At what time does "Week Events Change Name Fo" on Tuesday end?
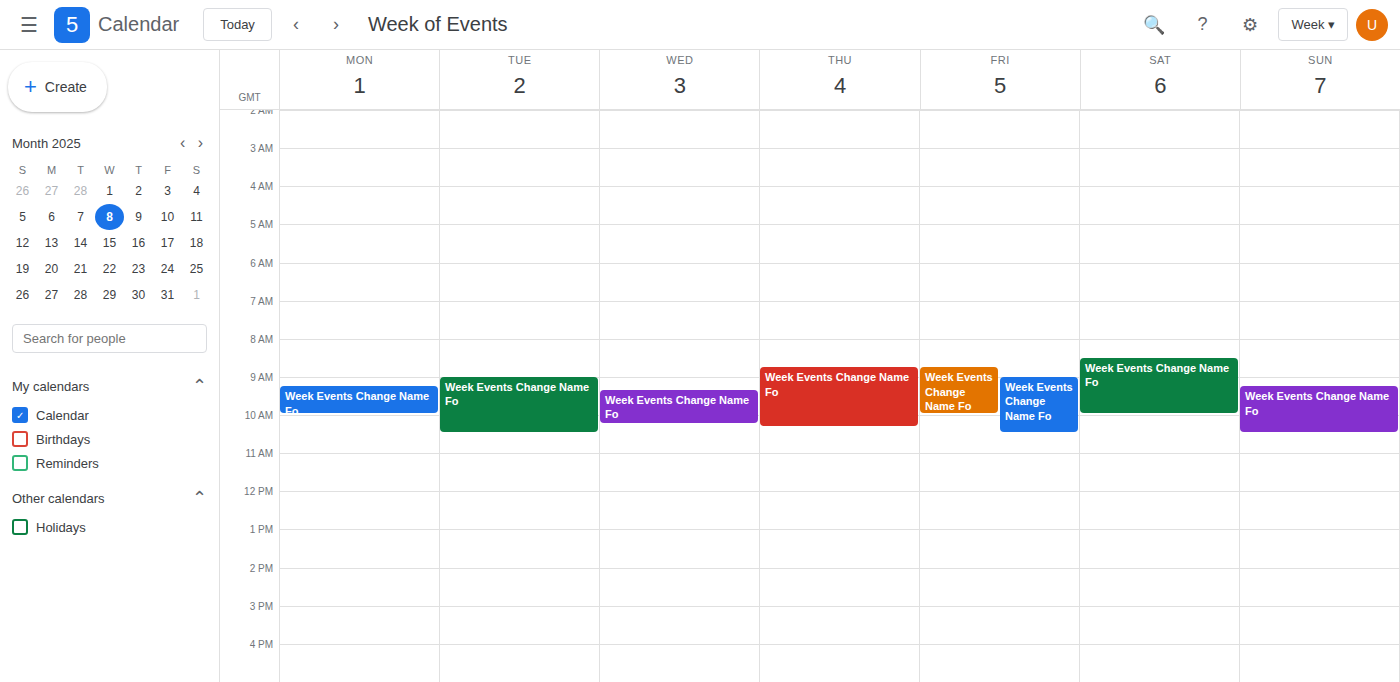
10:30